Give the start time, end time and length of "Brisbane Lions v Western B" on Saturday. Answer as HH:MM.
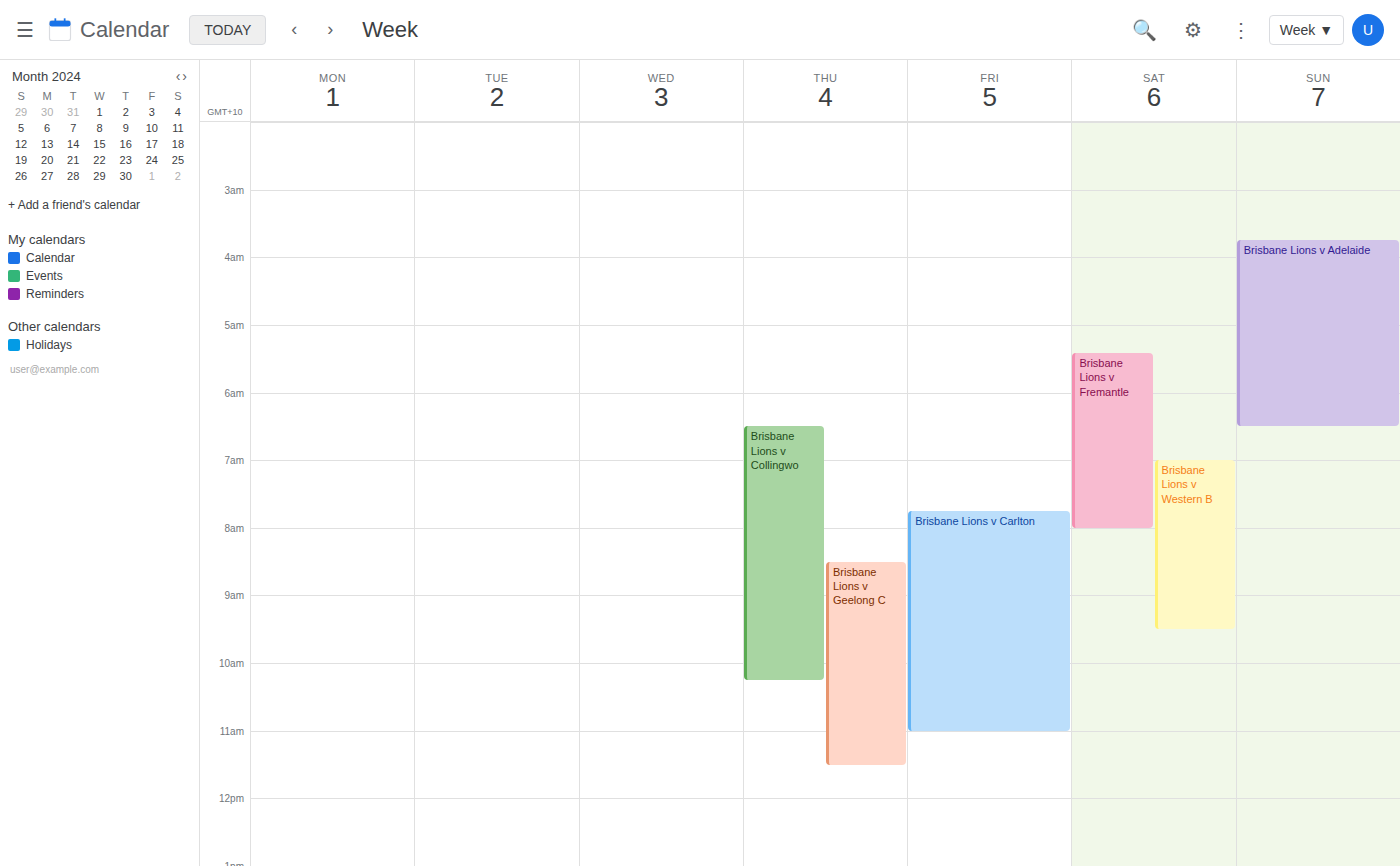
07:00 to 09:30, 2 hours 30 minutes